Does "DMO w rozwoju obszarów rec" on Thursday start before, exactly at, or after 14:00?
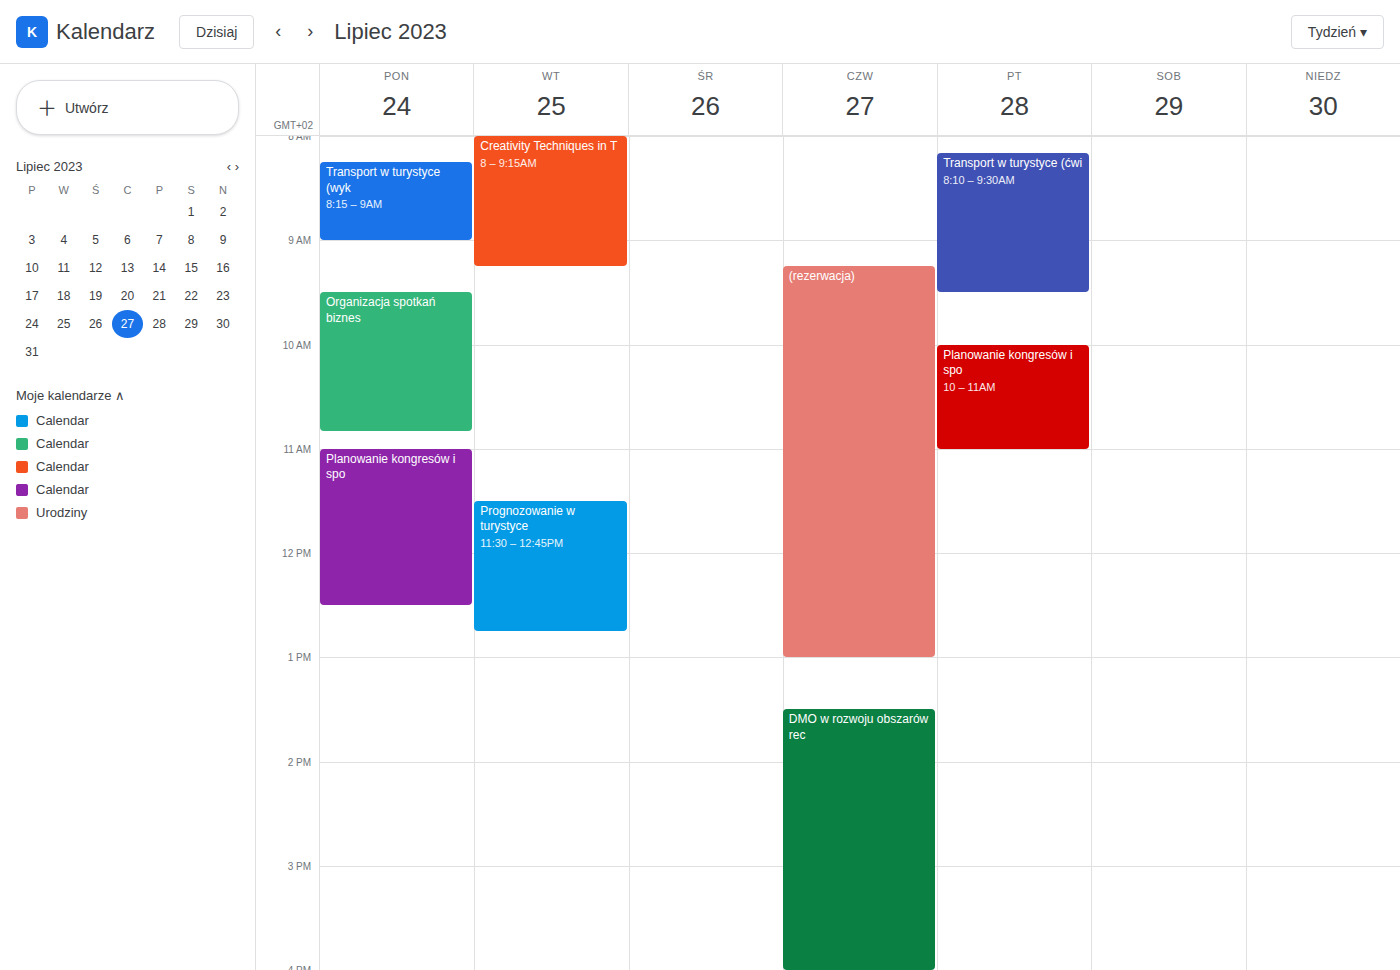
13:30 -- before 14:00, 30 minutes above the 14:00 line.